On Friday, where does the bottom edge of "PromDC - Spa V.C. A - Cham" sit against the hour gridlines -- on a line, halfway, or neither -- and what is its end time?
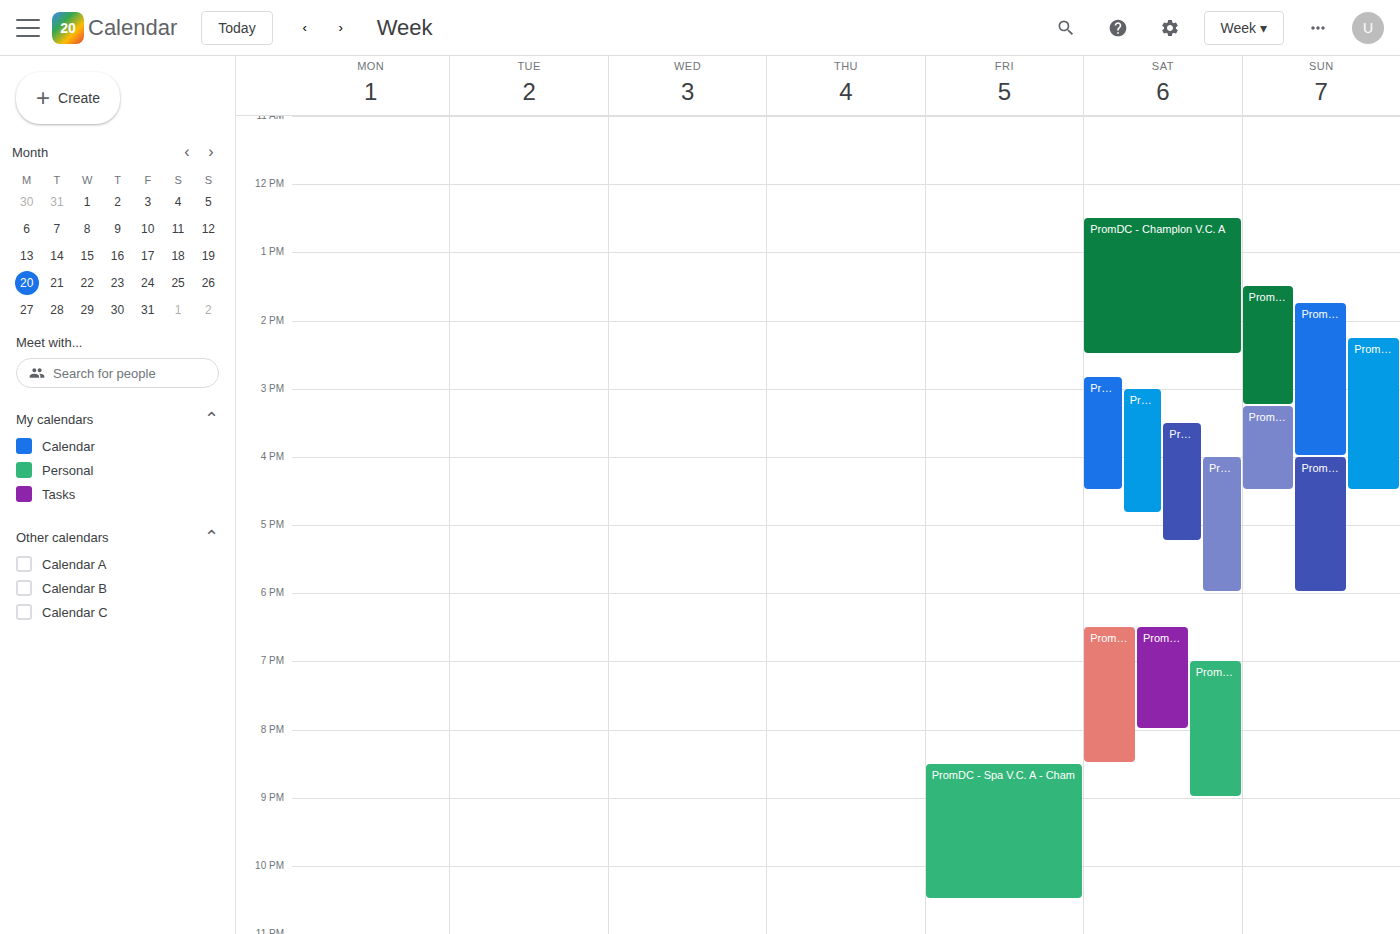
10:30 PM -- halfway between the 10 PM and 11 PM lines.